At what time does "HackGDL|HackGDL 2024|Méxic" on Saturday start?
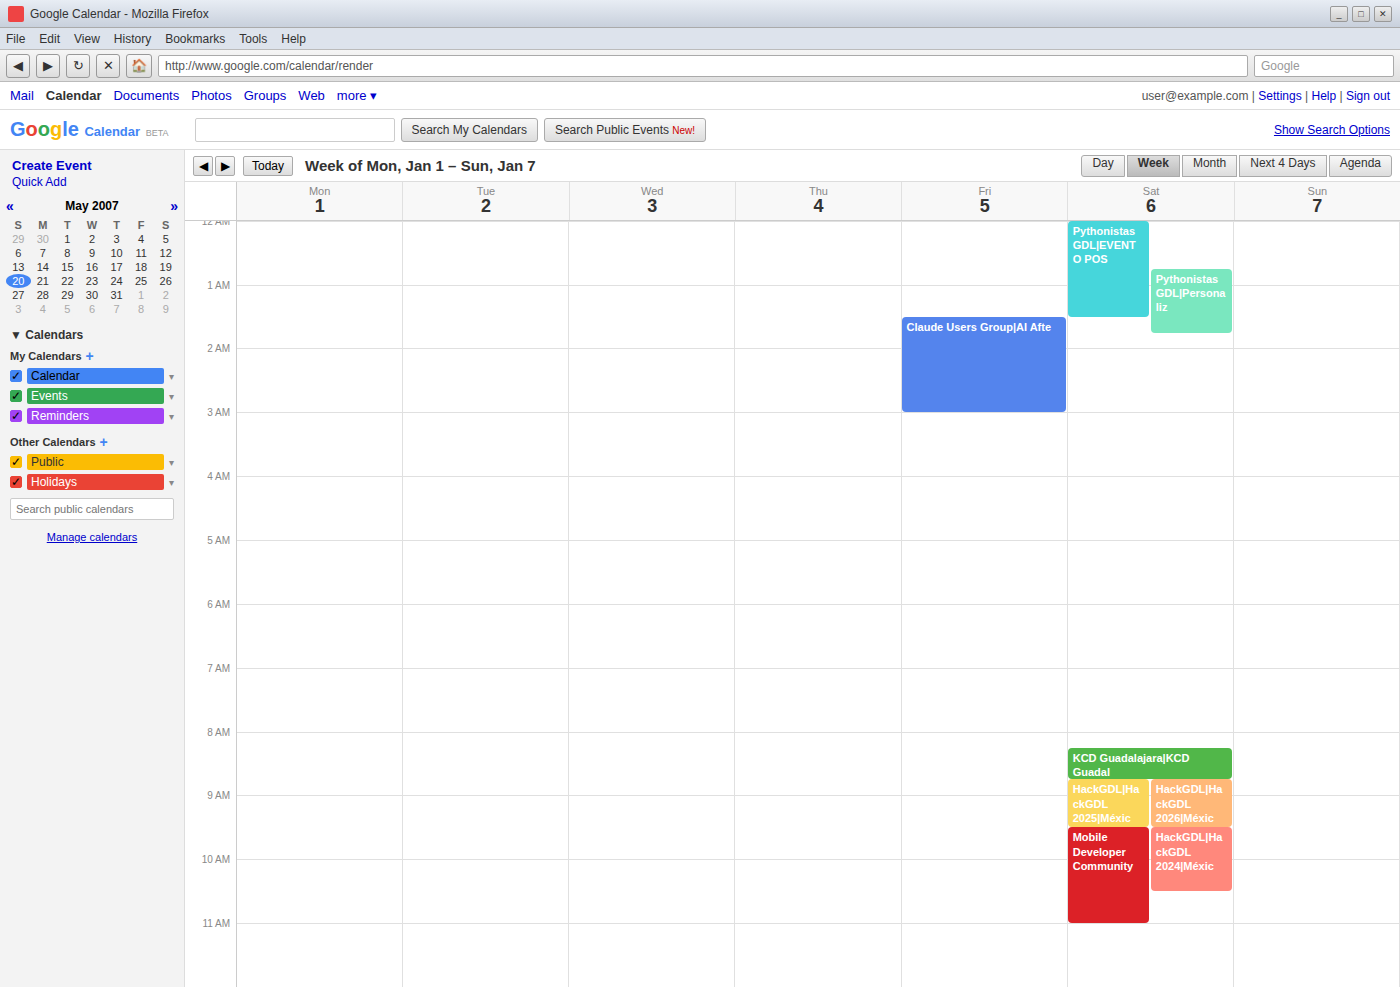
9:30 AM